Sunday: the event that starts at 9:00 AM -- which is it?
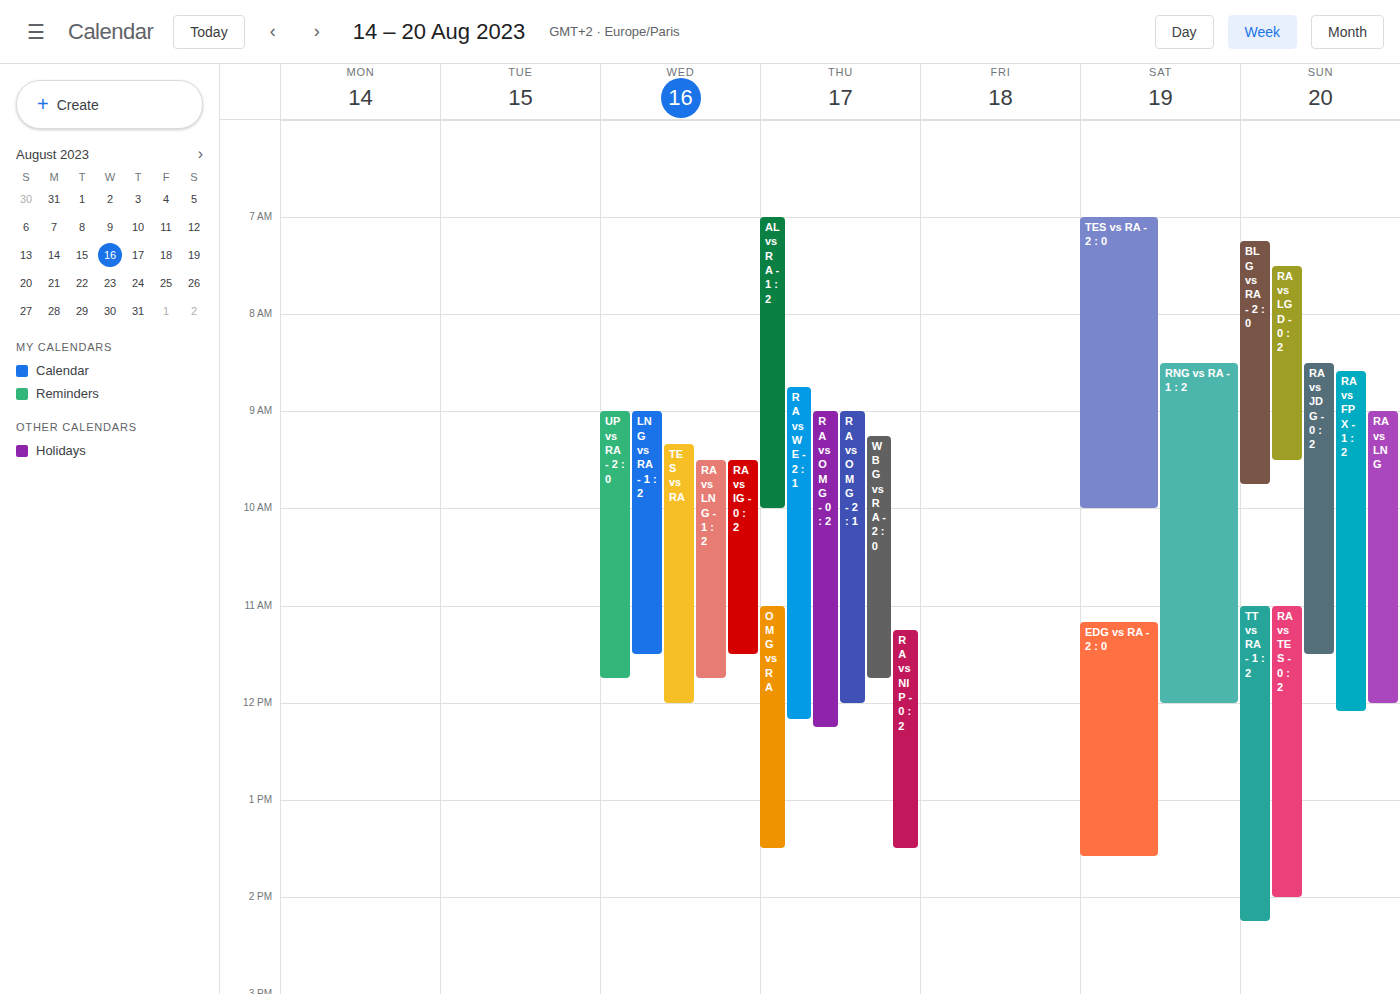
"RA vs LNG"